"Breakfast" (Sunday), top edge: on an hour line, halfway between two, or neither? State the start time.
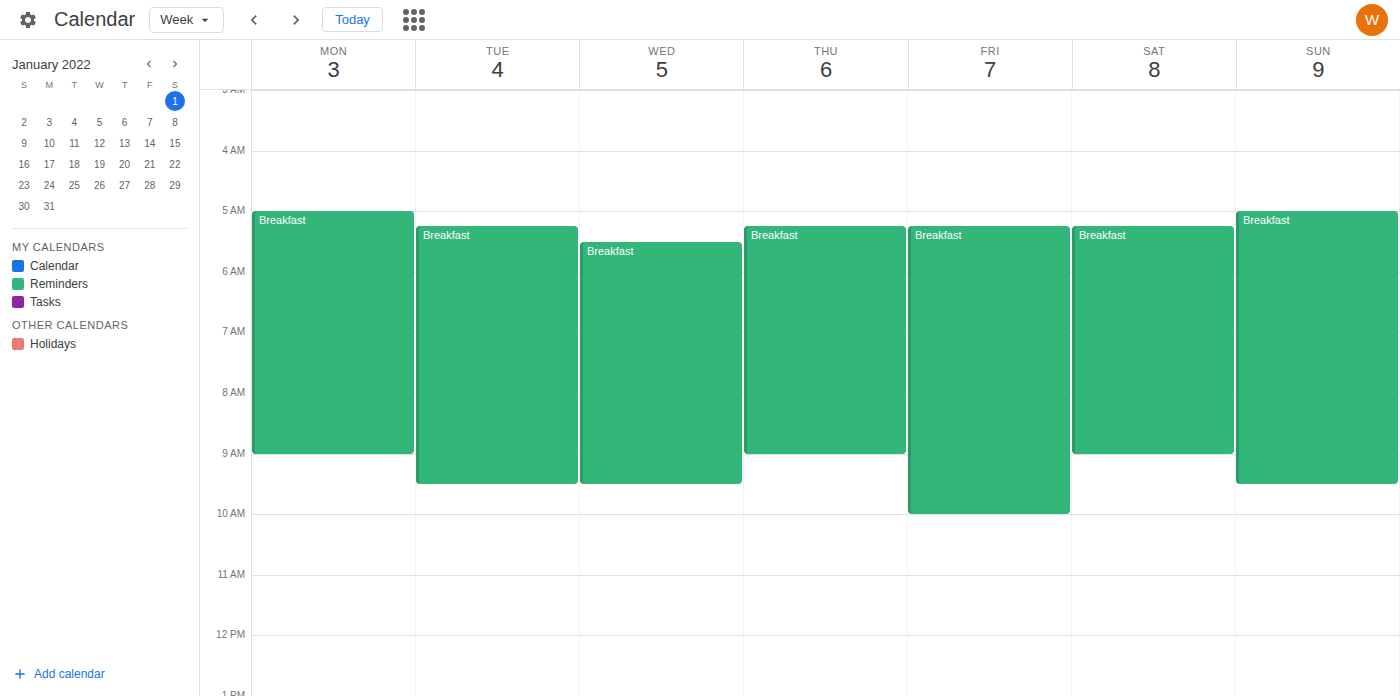
5:00 AM -- exactly on the 5 AM line.